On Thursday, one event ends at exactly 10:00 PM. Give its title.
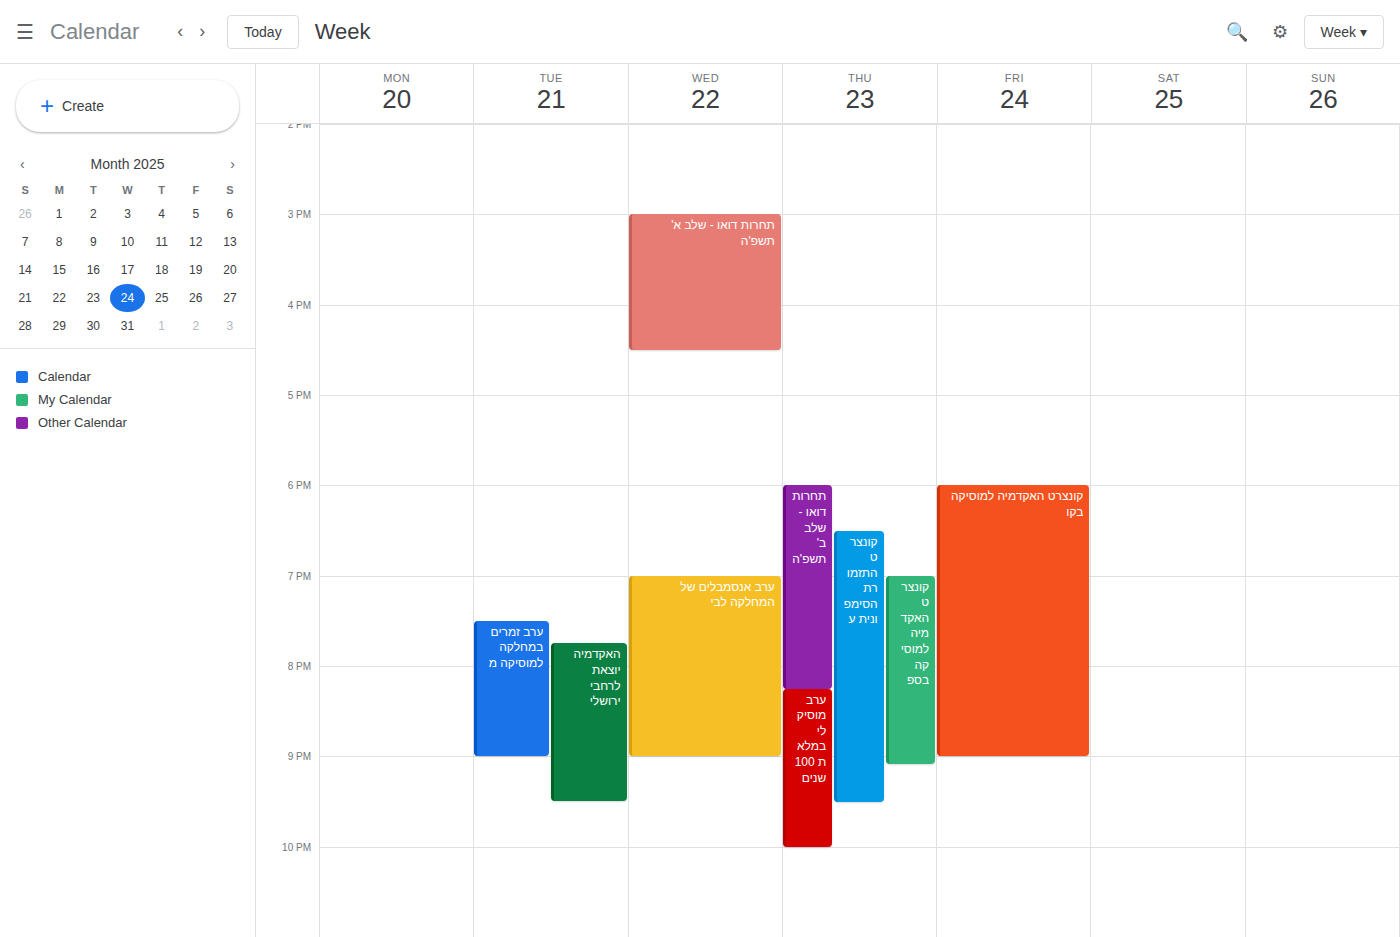
"ערב מוסיקלי במלאת 100 שנים"